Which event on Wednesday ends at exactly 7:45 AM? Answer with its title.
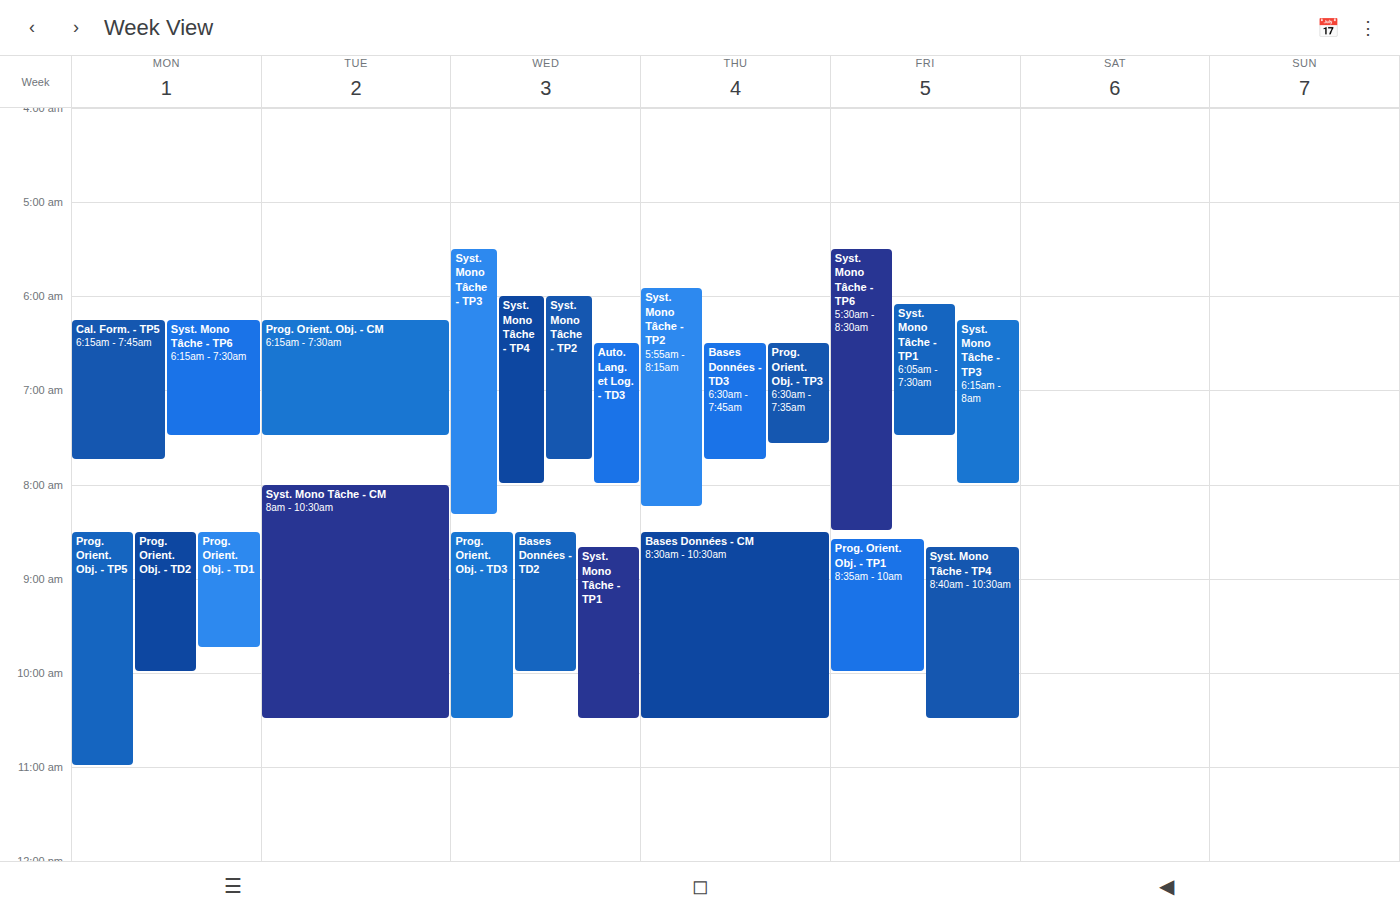
"Syst. Mono Tâche - TP2"